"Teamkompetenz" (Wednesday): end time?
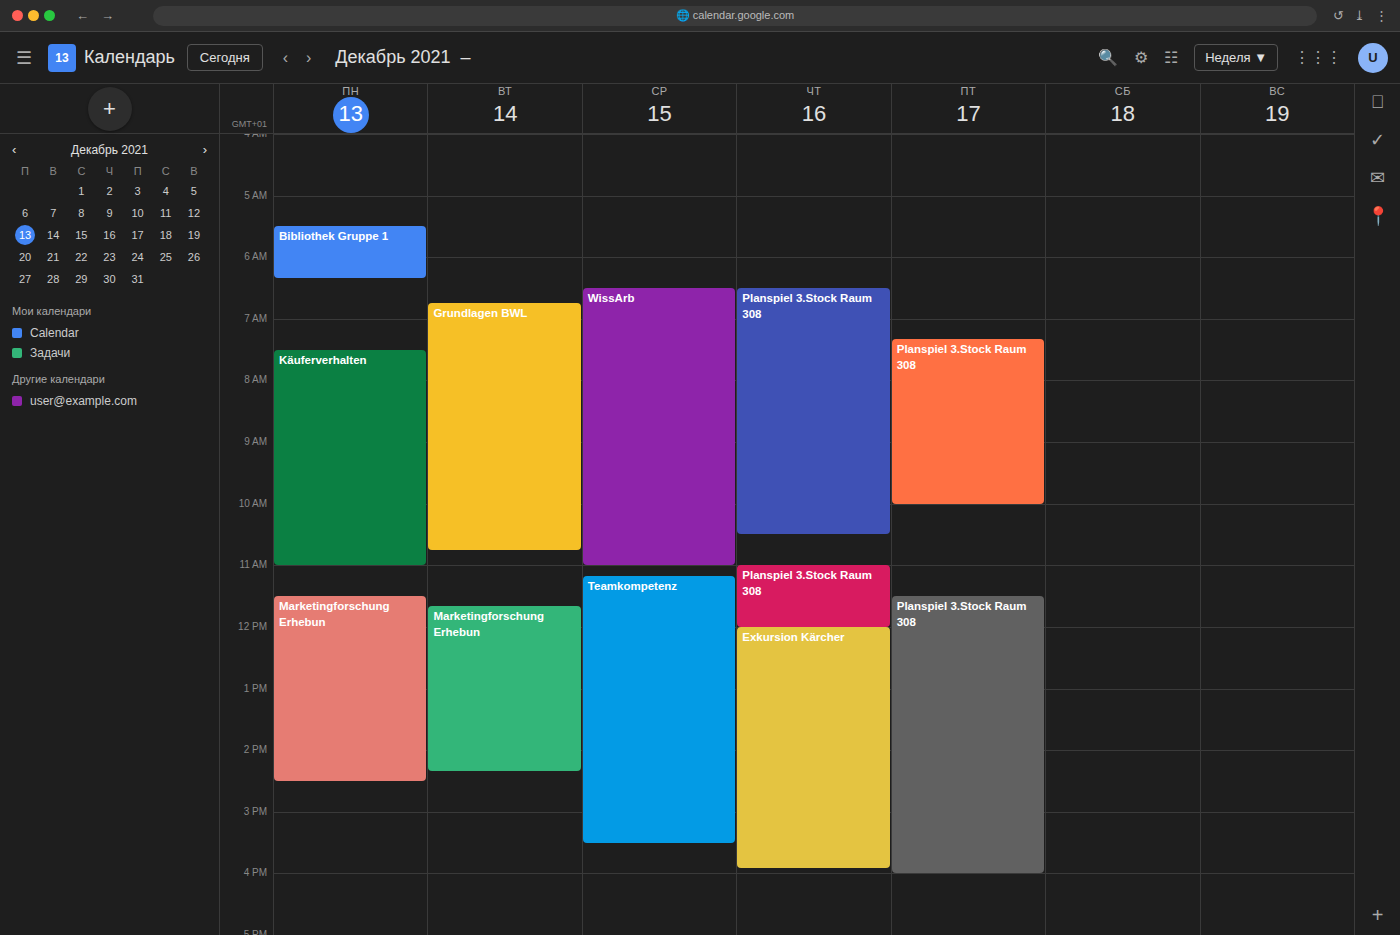
3:30 PM